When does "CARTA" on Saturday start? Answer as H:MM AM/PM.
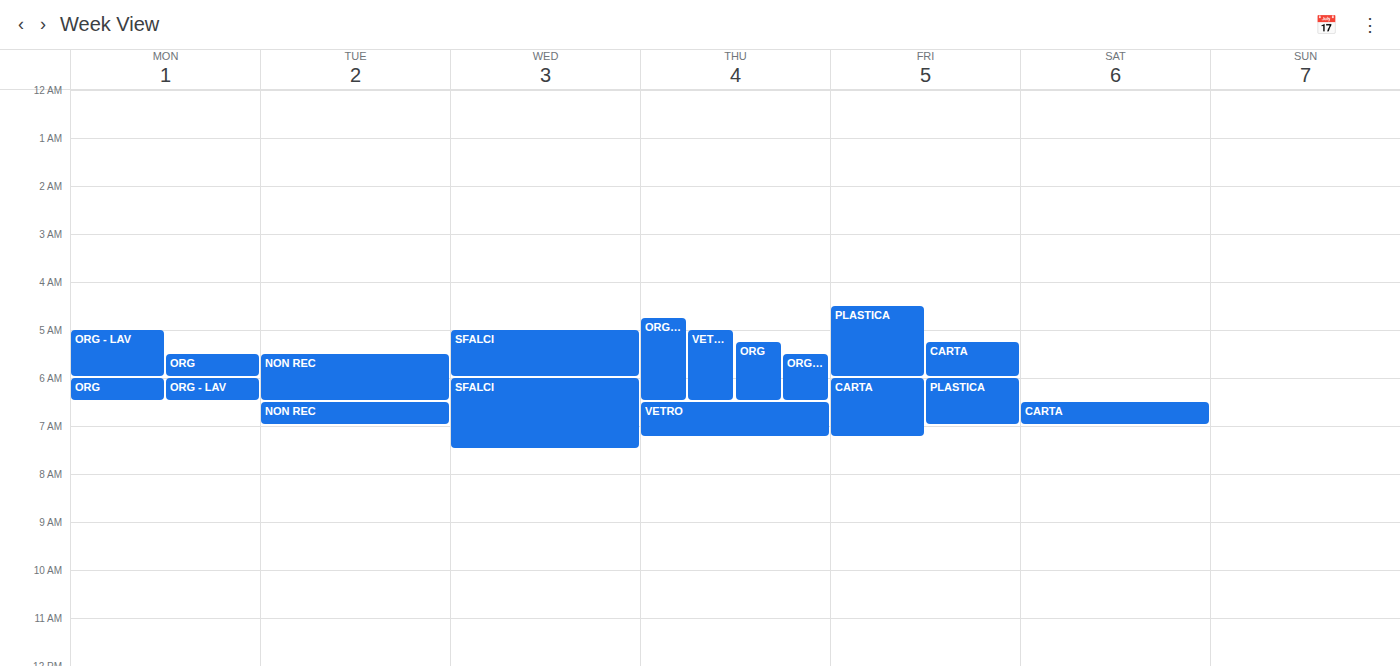
6:30 AM